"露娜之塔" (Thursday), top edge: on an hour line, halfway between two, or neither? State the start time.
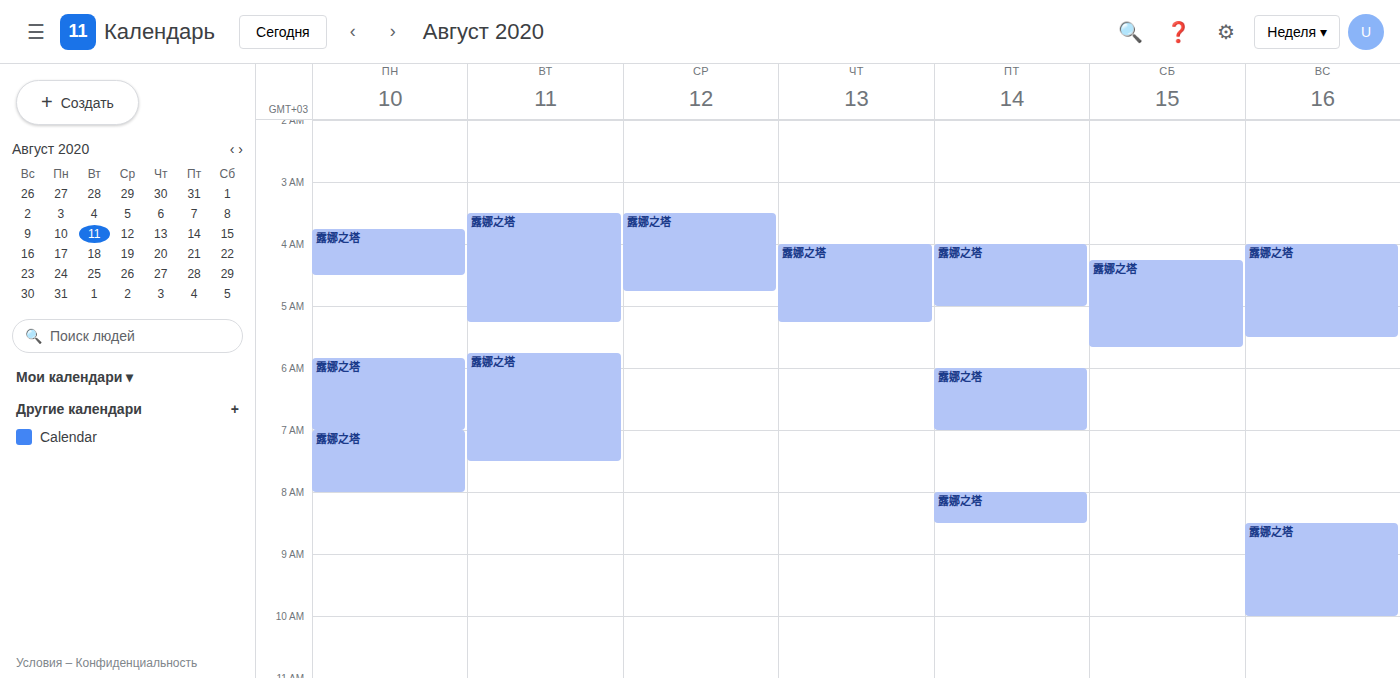
4:00 AM -- exactly on the 4 AM line.